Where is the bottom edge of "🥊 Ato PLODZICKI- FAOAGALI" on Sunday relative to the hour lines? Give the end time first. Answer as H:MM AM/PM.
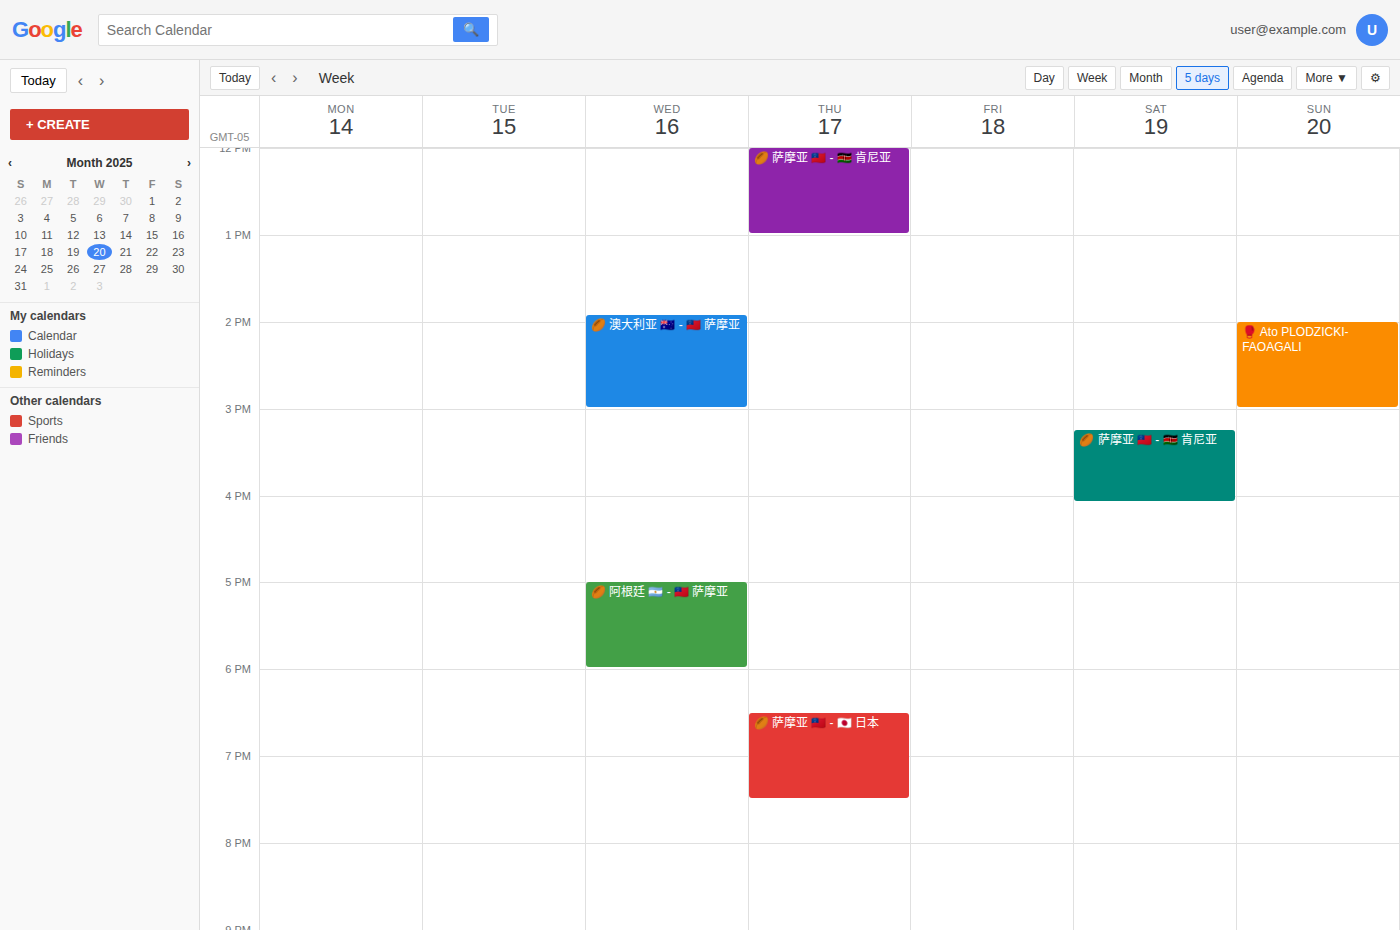
3:00 PM -- exactly on the 3 PM line.